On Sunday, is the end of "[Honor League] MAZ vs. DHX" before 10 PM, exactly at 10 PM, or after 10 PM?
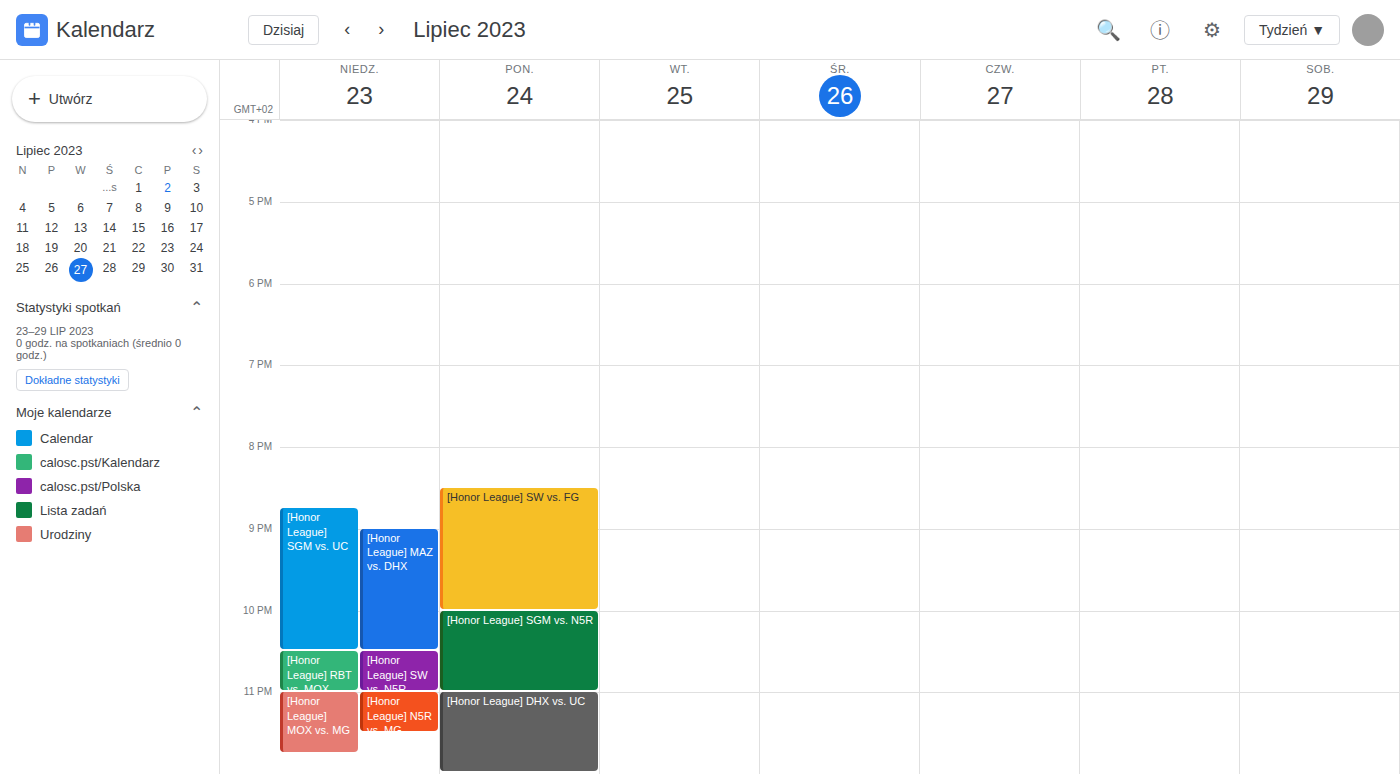
10:30 PM -- after 10 PM, 30 minutes below the 10 PM line.